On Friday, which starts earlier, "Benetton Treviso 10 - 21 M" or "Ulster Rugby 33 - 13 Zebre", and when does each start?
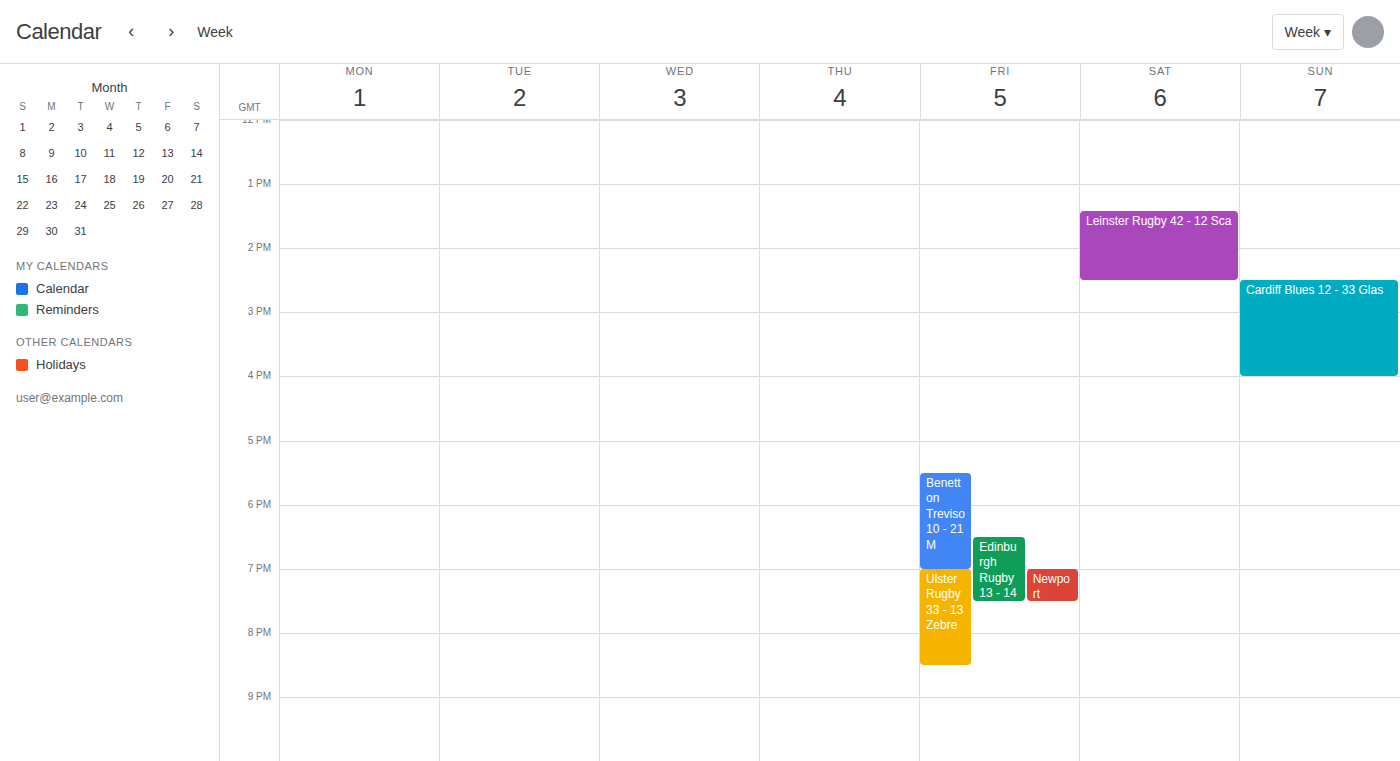
"Benetton Treviso 10 - 21 M" 5:30 PM; "Ulster Rugby 33 - 13 Zebre" 7:00 PM.